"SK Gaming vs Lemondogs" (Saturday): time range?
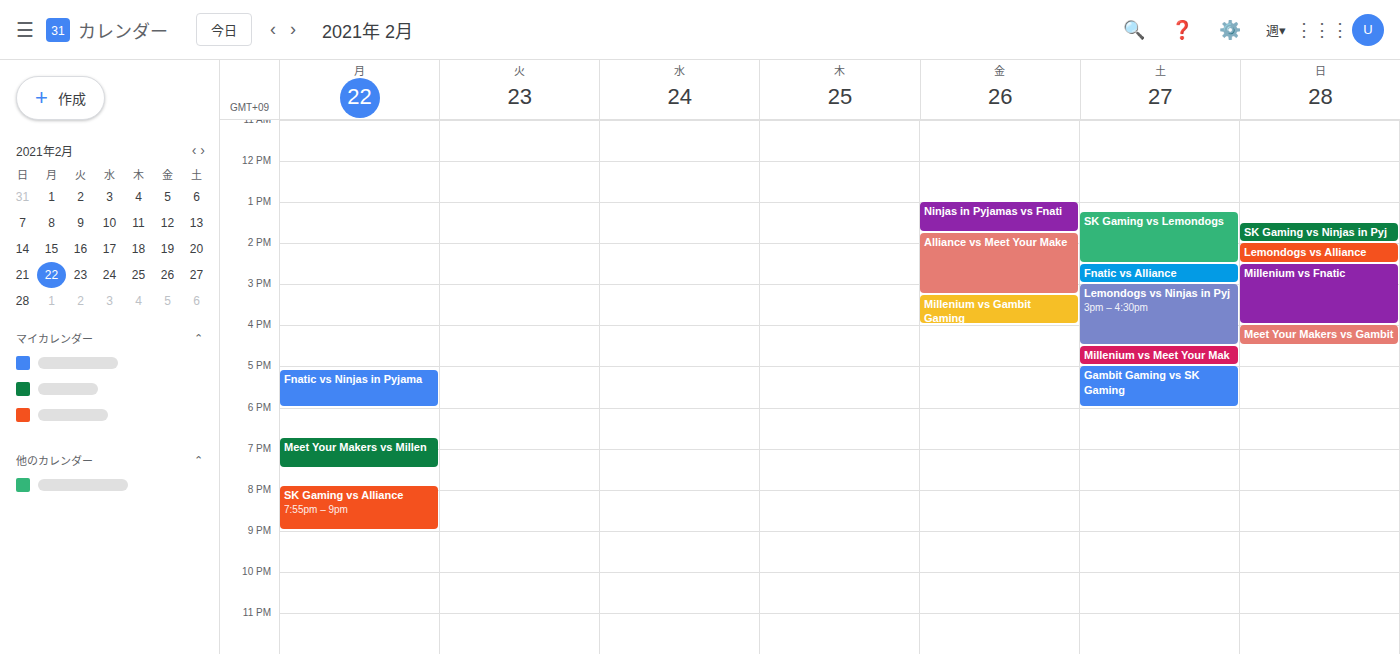
1:15 PM to 2:30 PM